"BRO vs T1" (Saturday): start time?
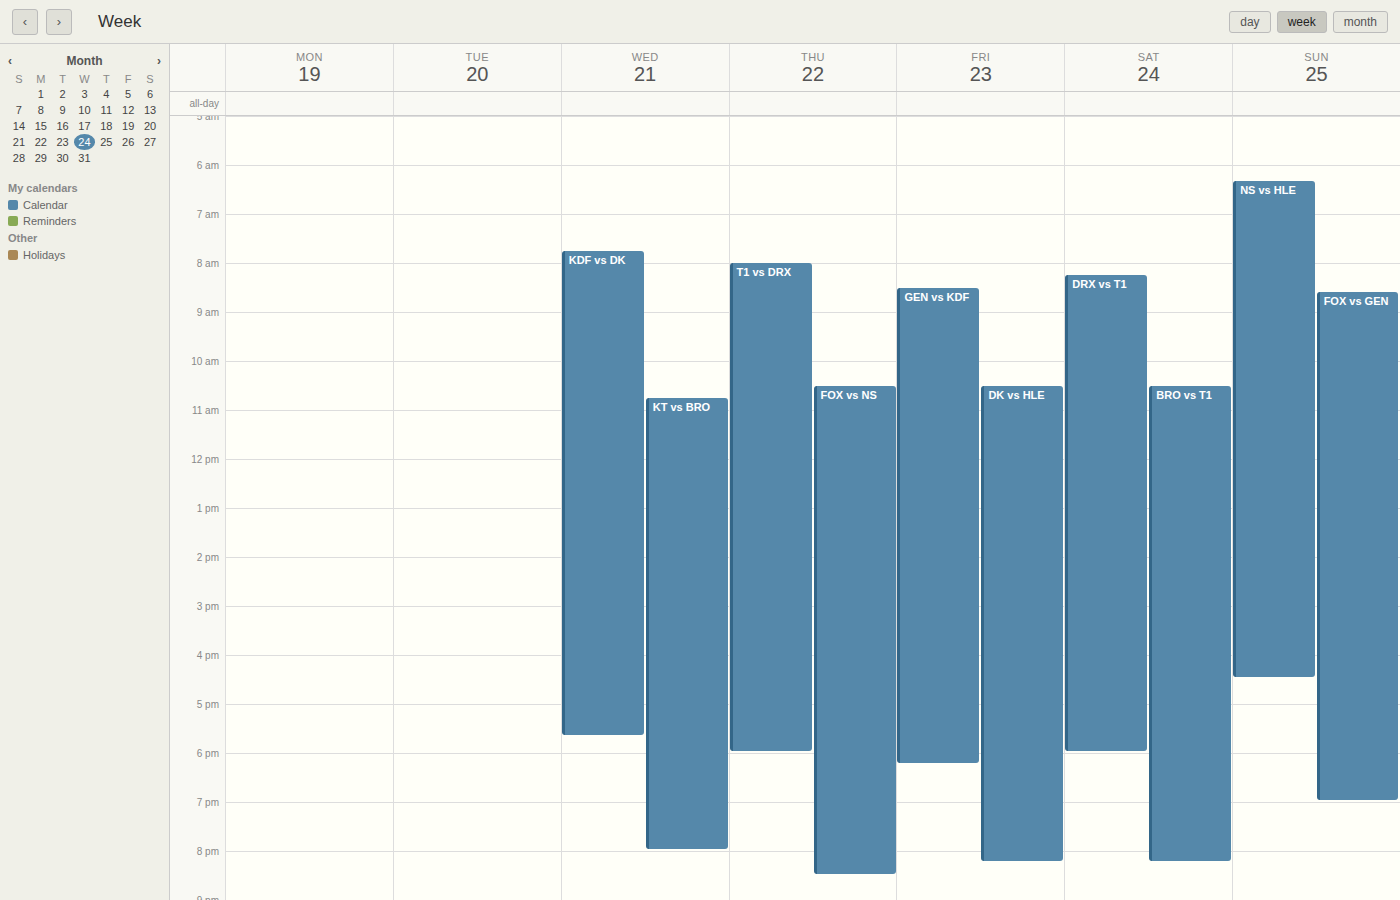
10:30 AM